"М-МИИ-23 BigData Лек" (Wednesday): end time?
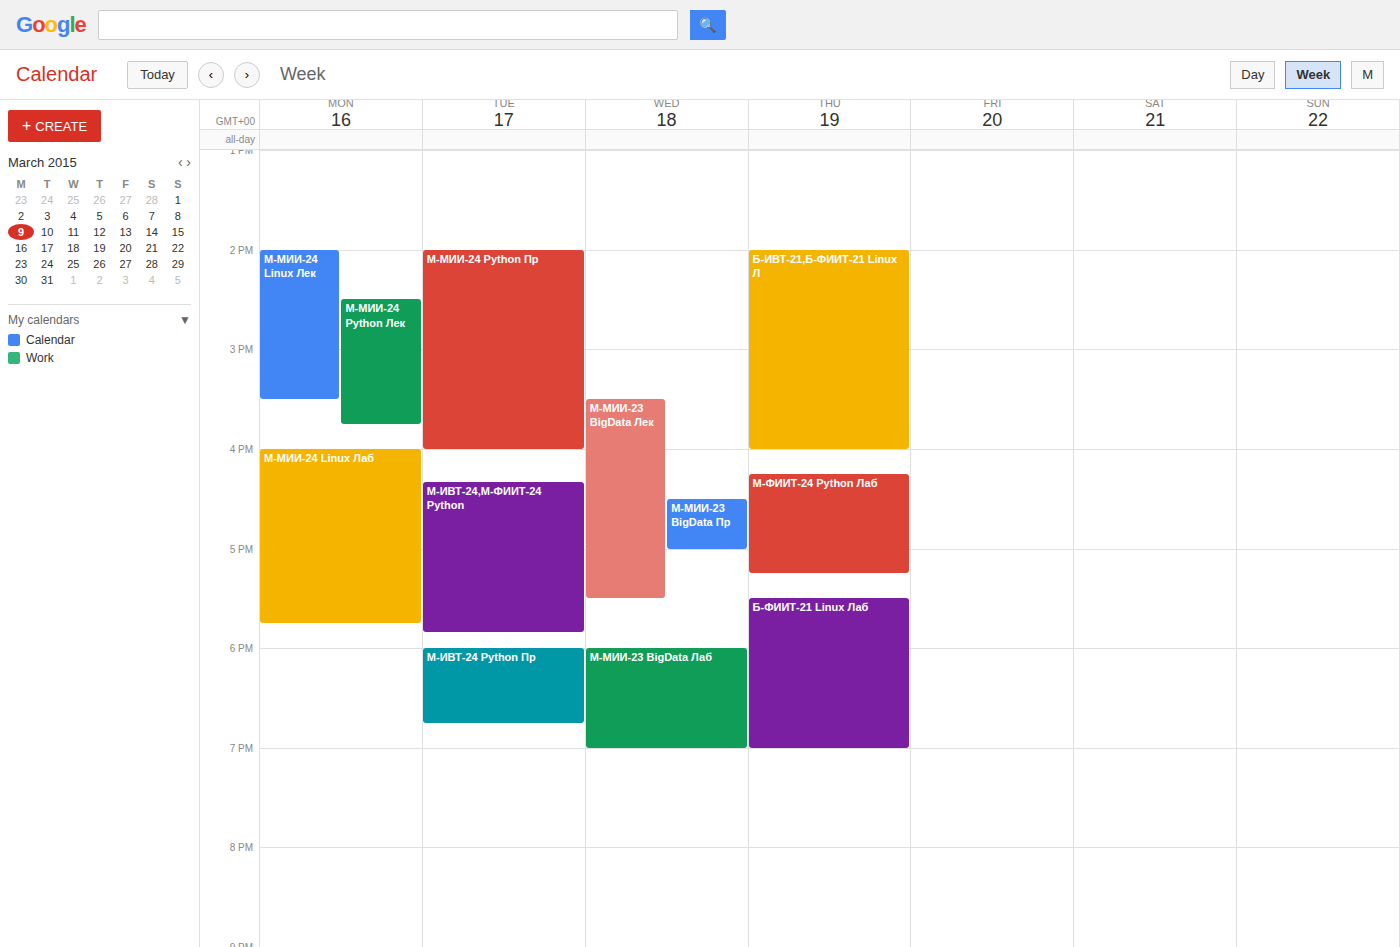
5:30 PM